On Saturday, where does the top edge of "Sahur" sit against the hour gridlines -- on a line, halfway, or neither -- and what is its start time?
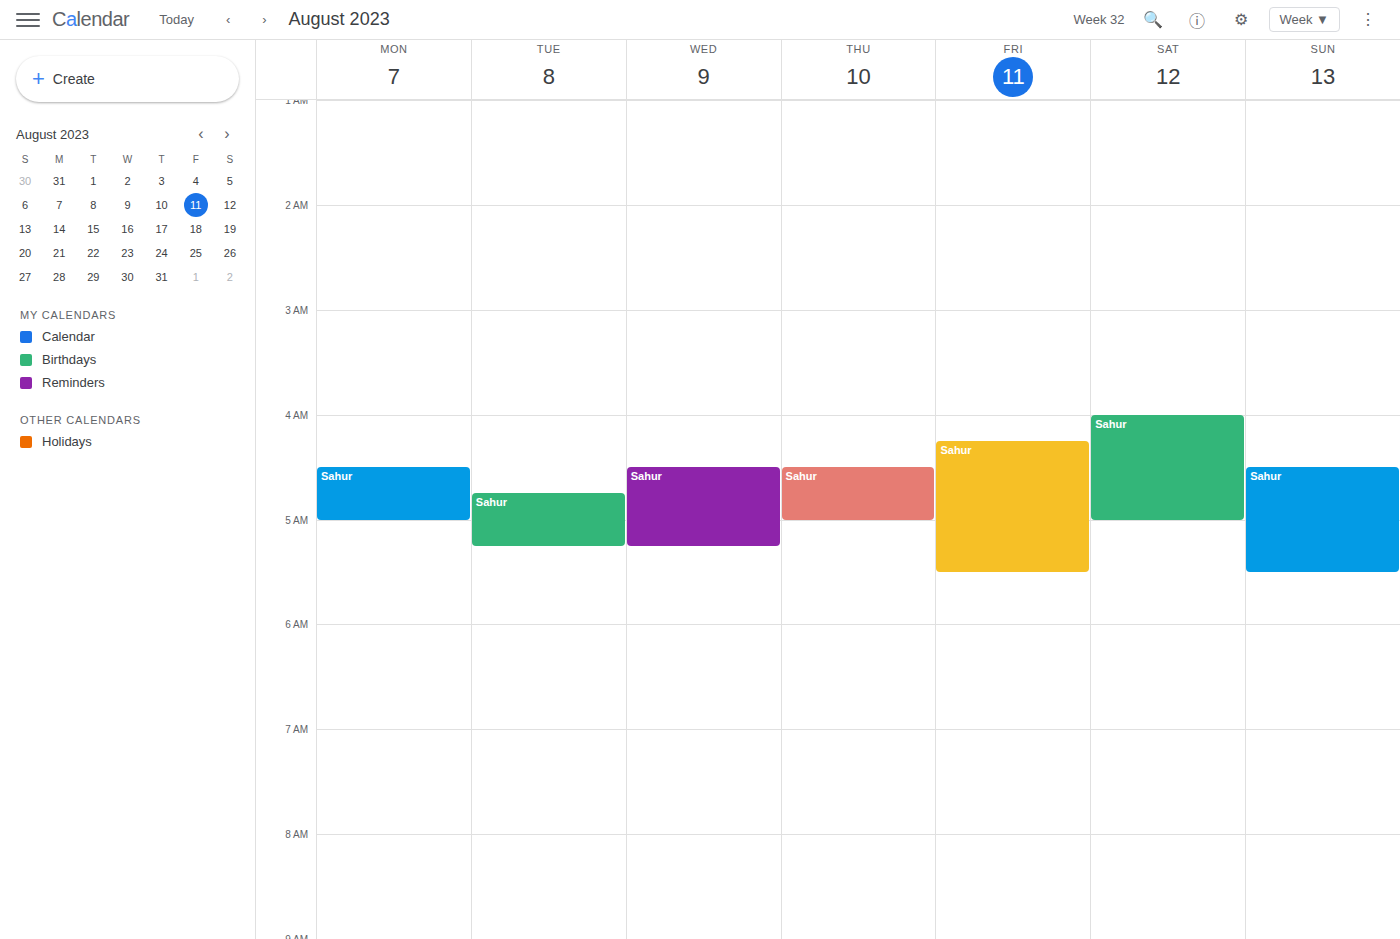
4:00 AM -- exactly on the 4 AM line.